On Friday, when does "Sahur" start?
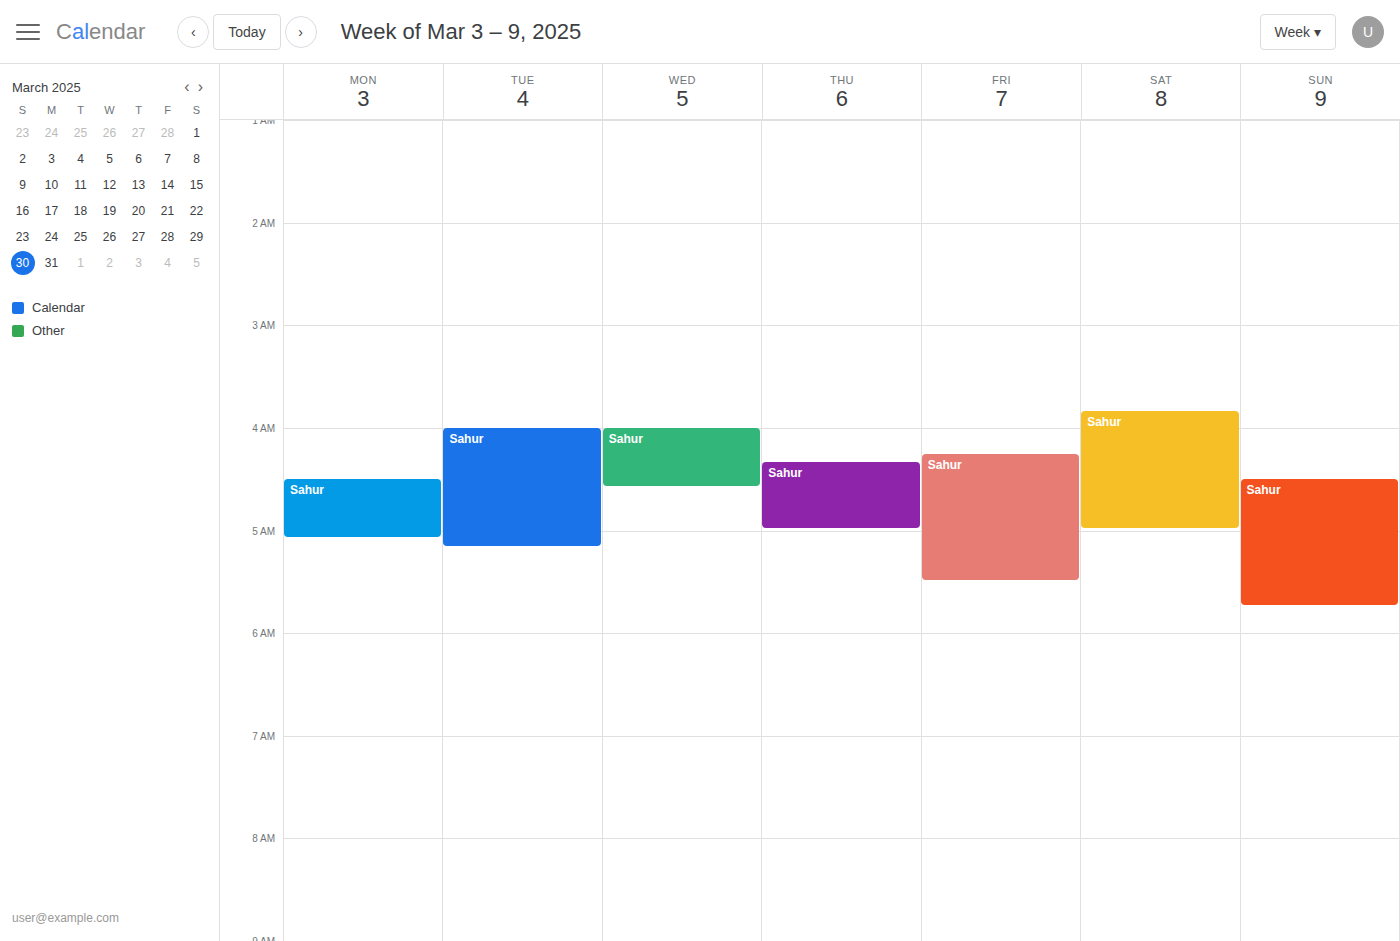
4:15 AM